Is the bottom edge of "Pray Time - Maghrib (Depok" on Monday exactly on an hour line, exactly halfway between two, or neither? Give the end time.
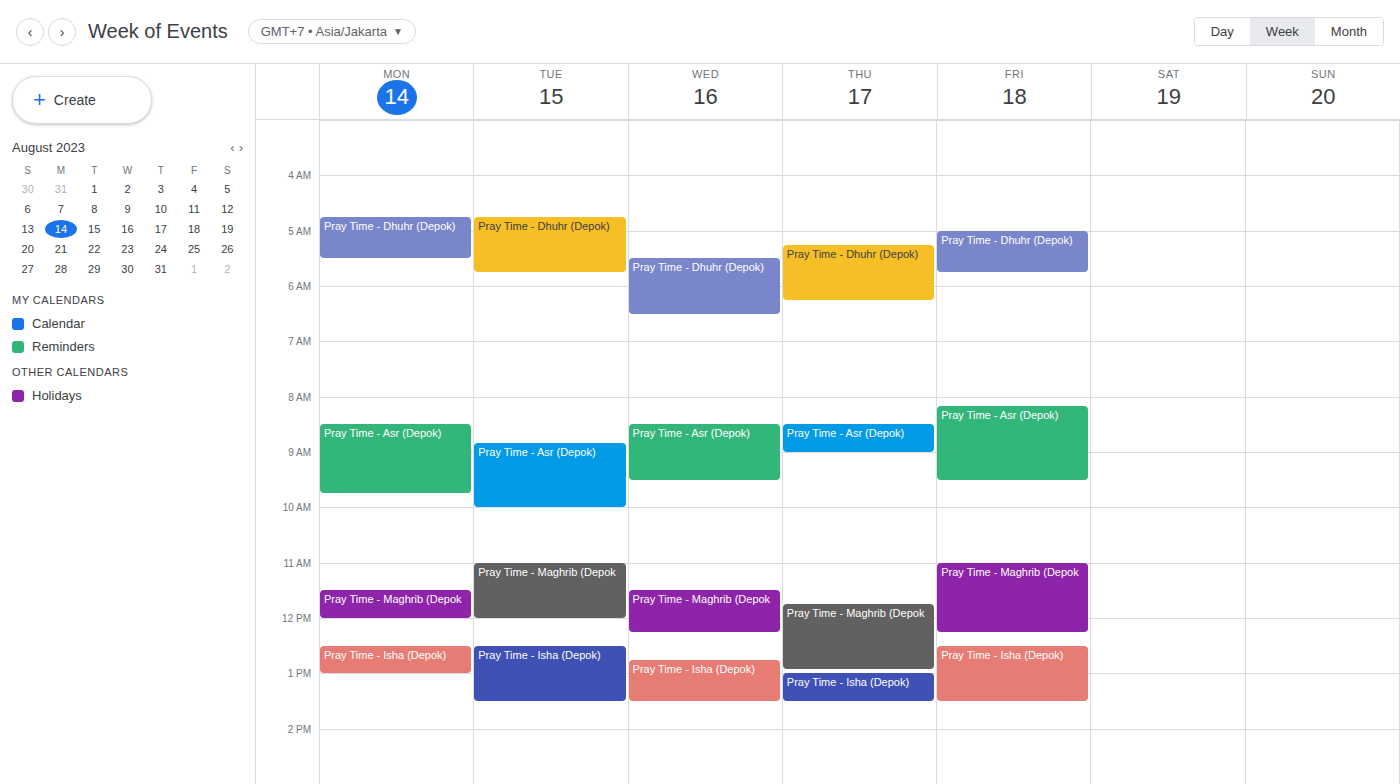
12:00 PM -- exactly on the 12 PM line.